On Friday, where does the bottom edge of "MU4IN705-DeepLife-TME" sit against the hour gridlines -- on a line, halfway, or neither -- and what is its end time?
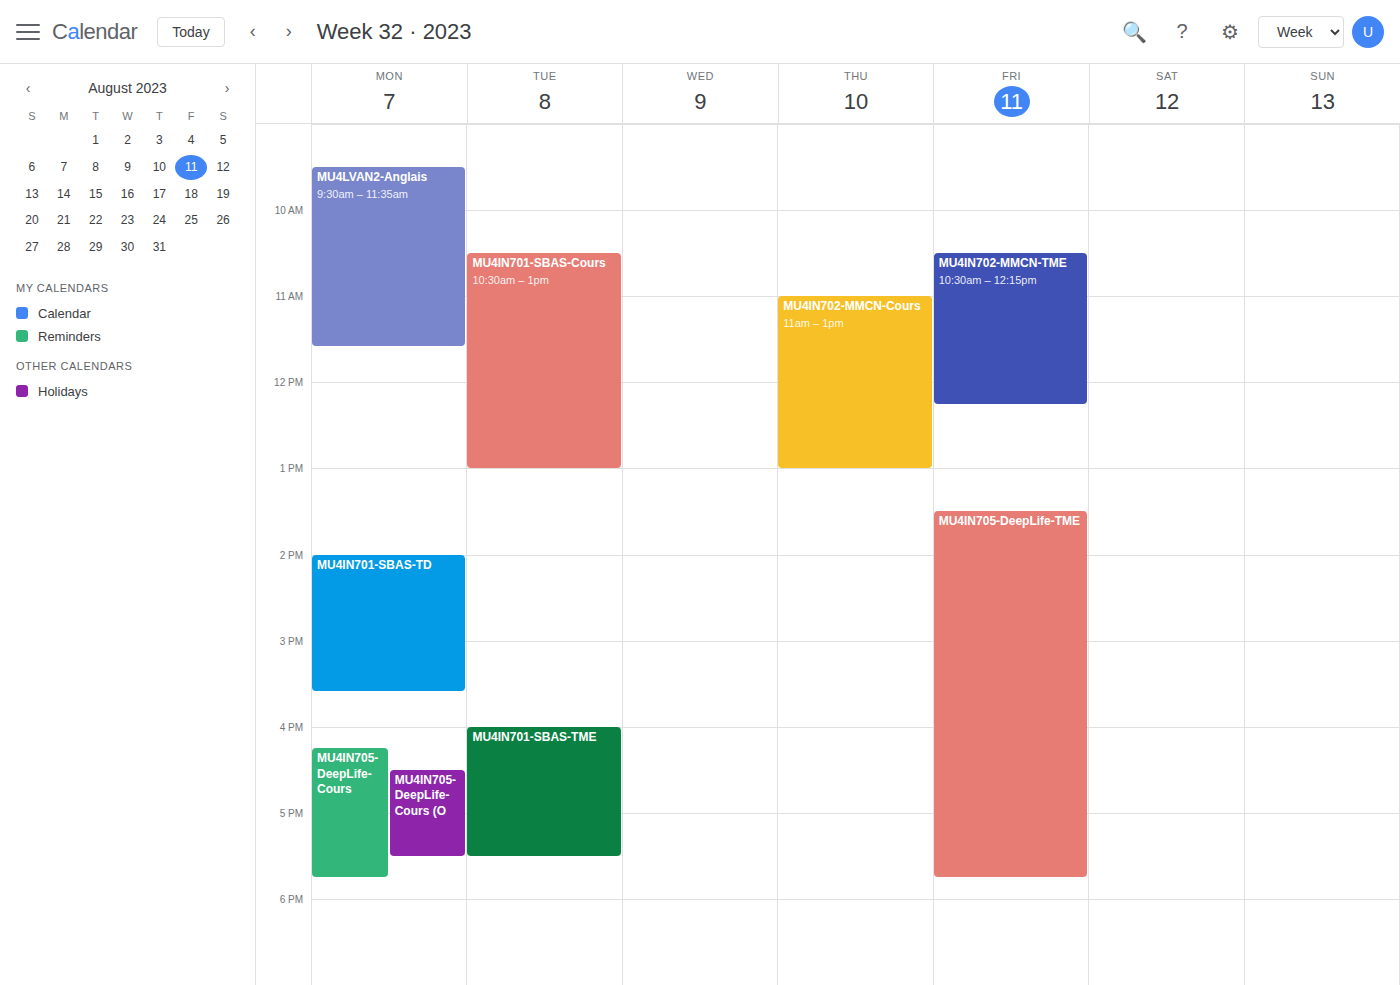
17:45 -- neither: three quarters of the way from the 17:00 line to the 18:00 line.